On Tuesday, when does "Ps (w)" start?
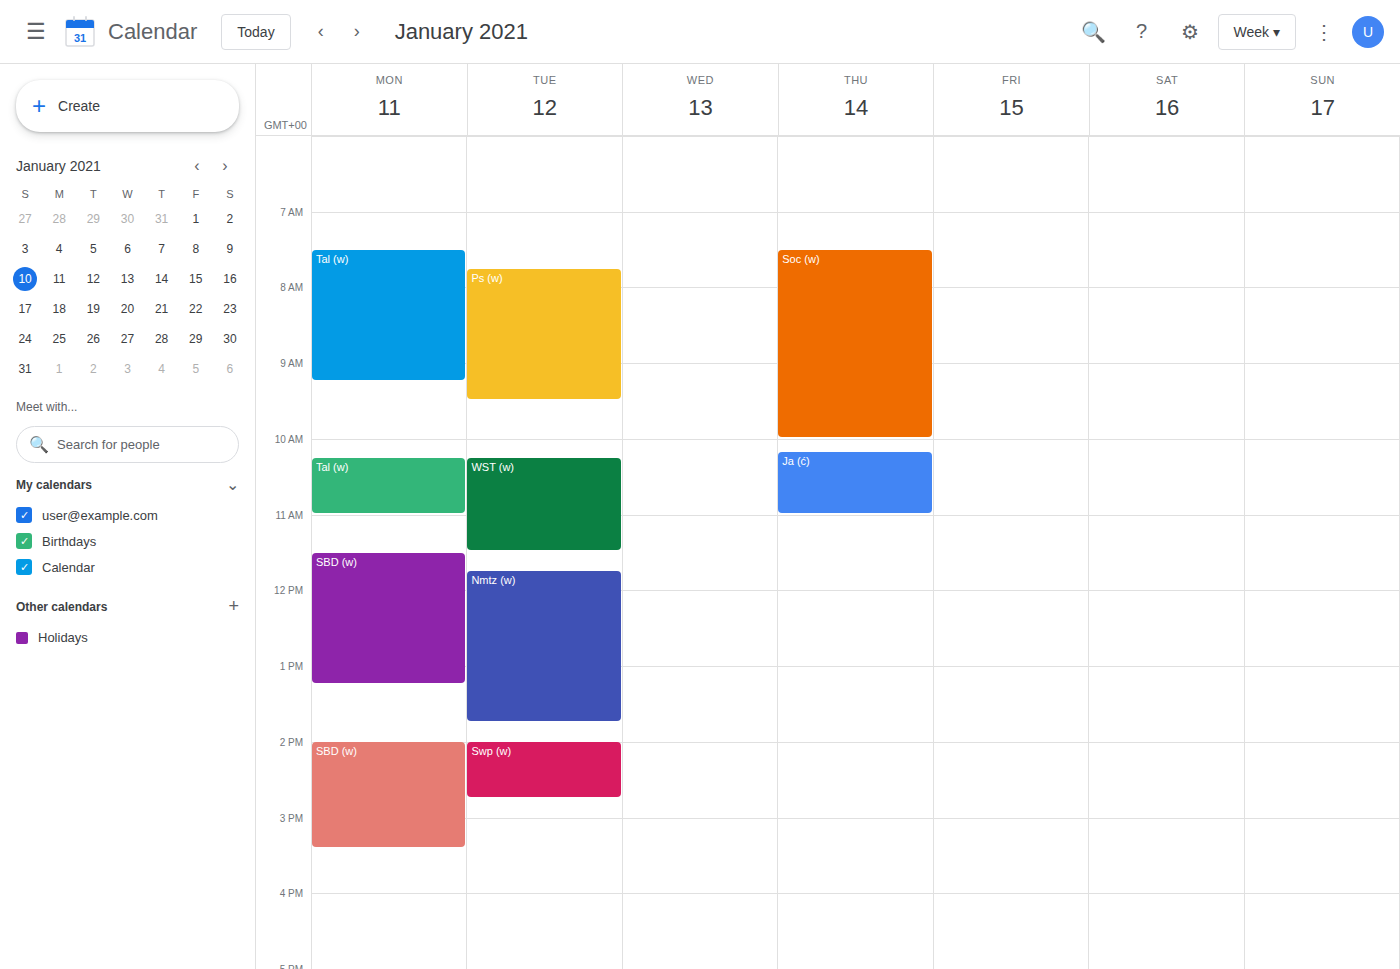
7:45 AM